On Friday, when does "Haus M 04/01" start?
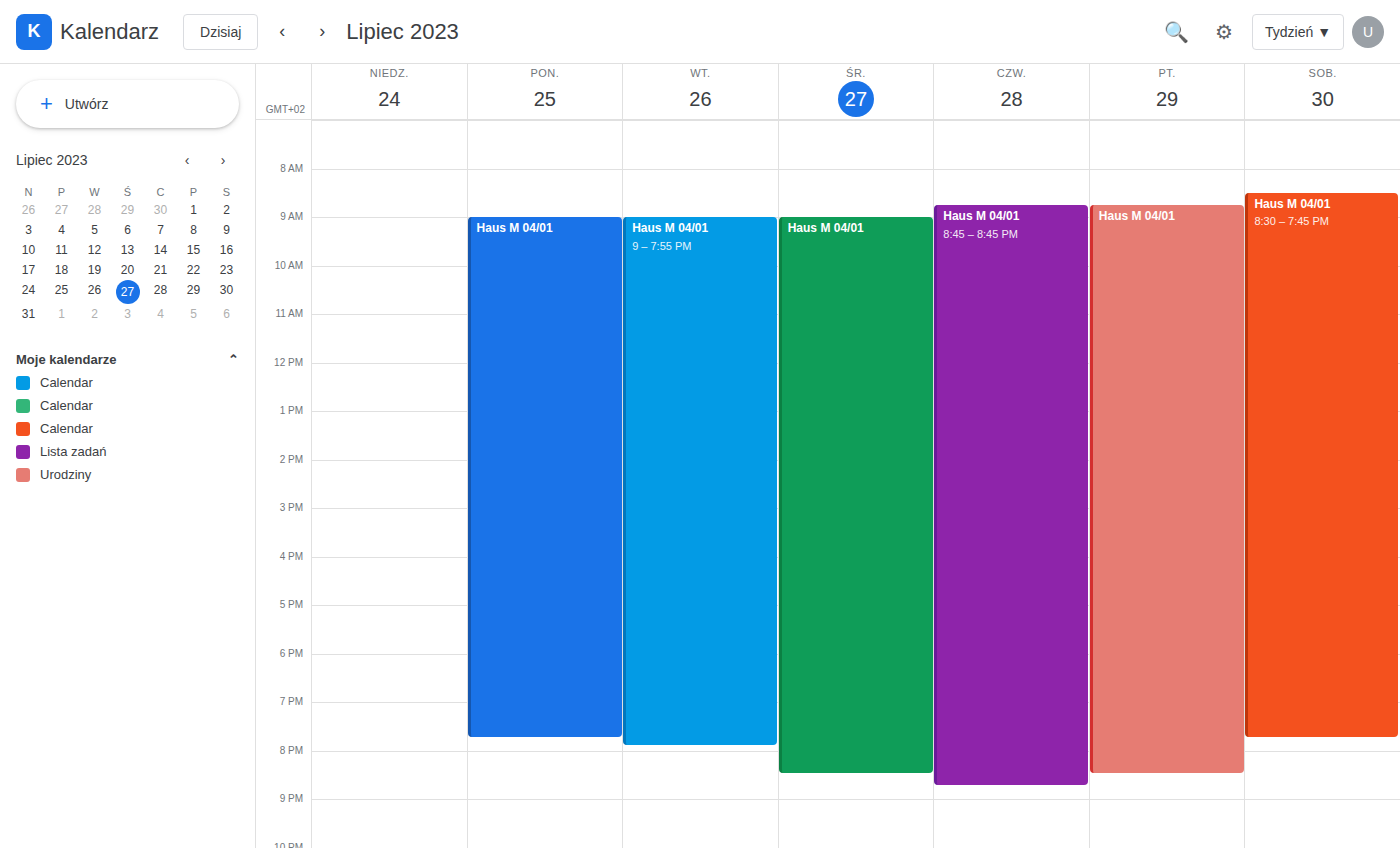
8:45 AM